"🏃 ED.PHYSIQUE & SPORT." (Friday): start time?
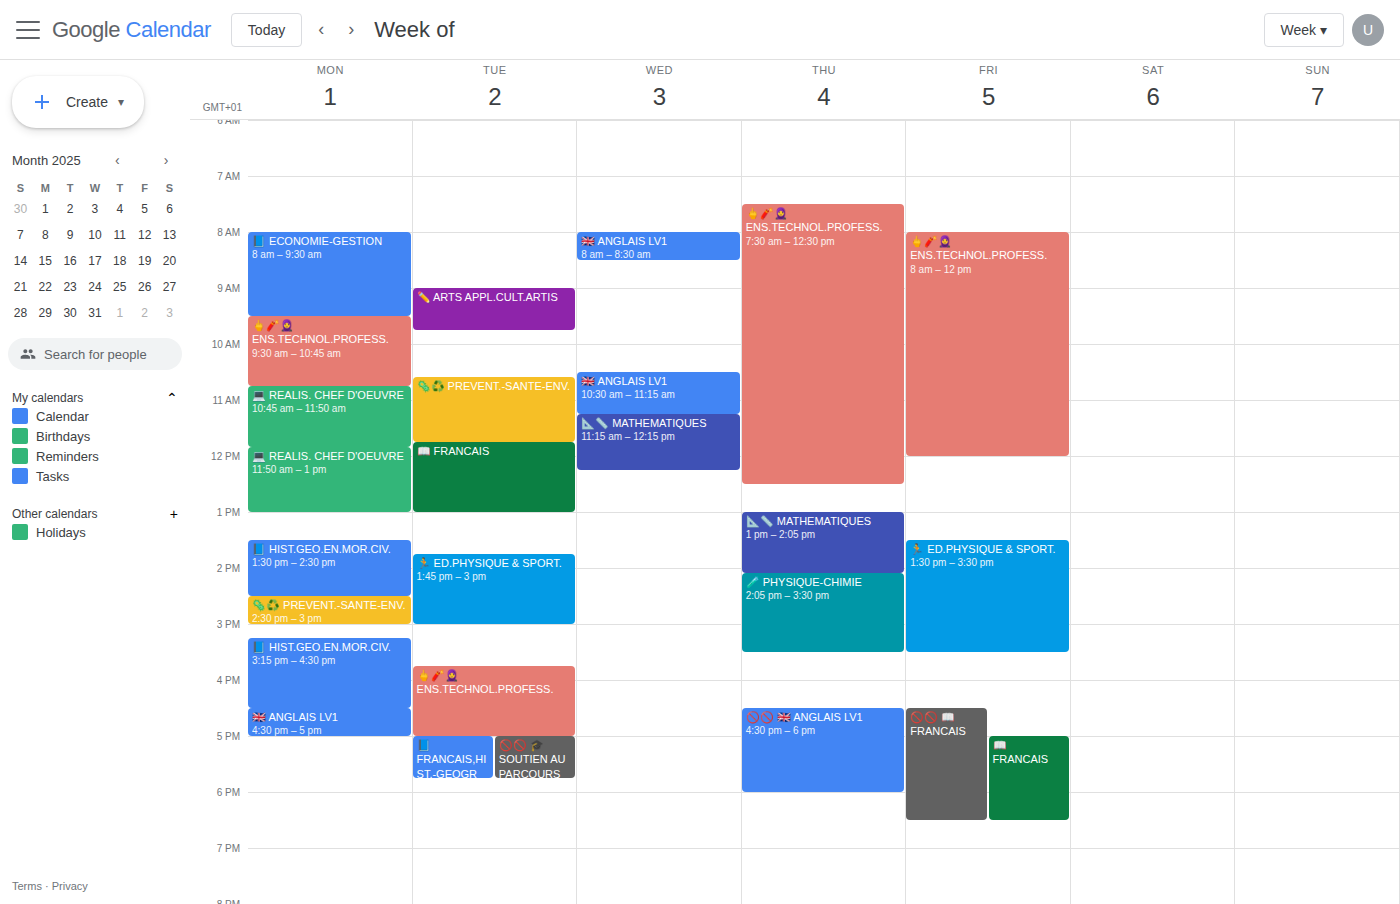
1:30 PM